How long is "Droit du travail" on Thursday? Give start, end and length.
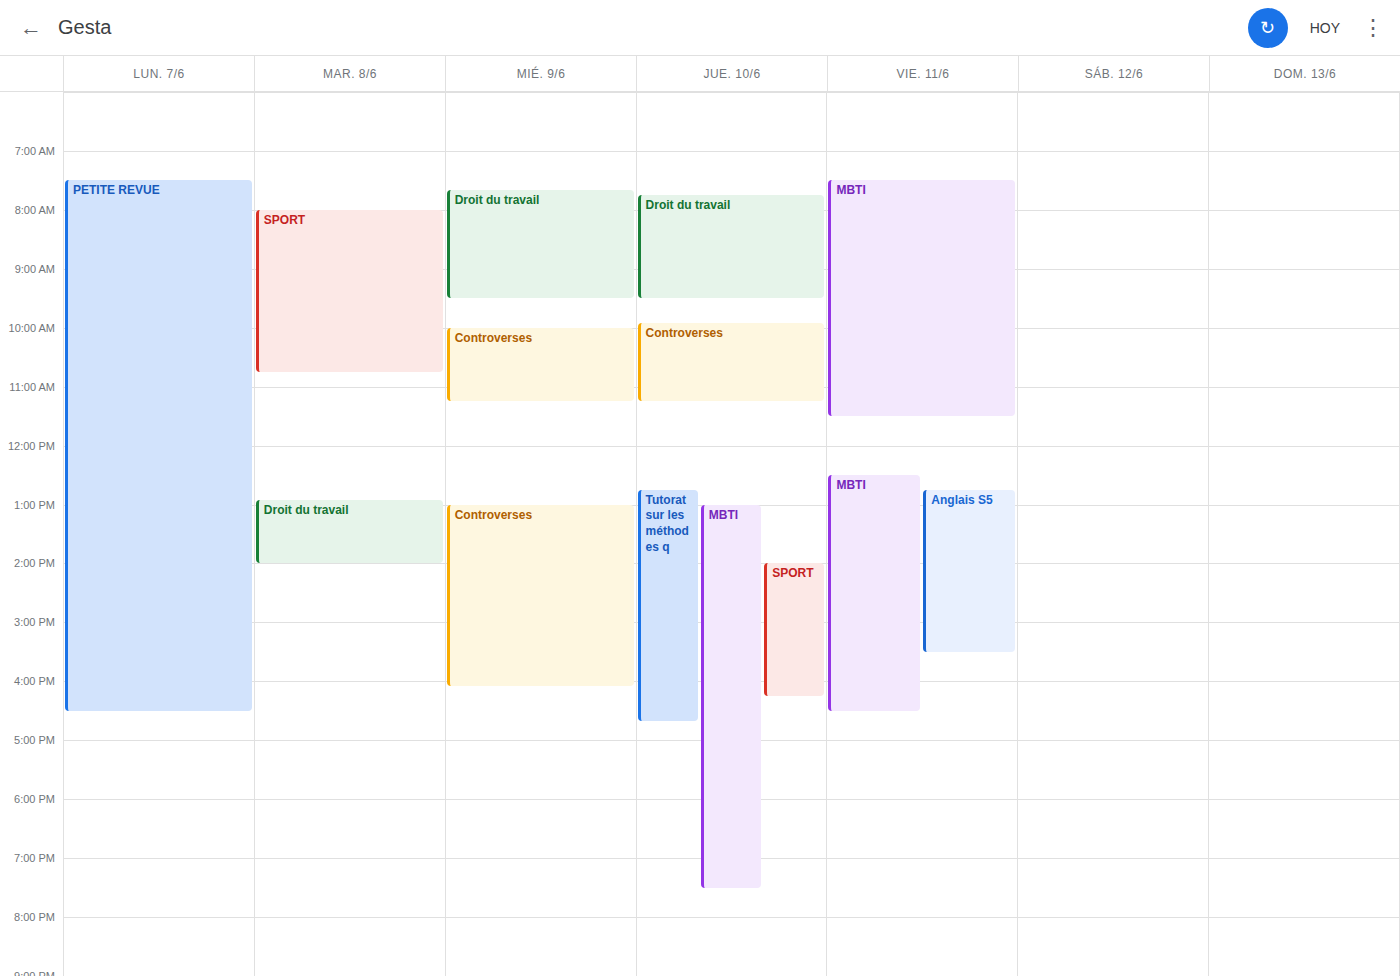
7:45 AM to 9:30 AM, 1 hour 45 minutes